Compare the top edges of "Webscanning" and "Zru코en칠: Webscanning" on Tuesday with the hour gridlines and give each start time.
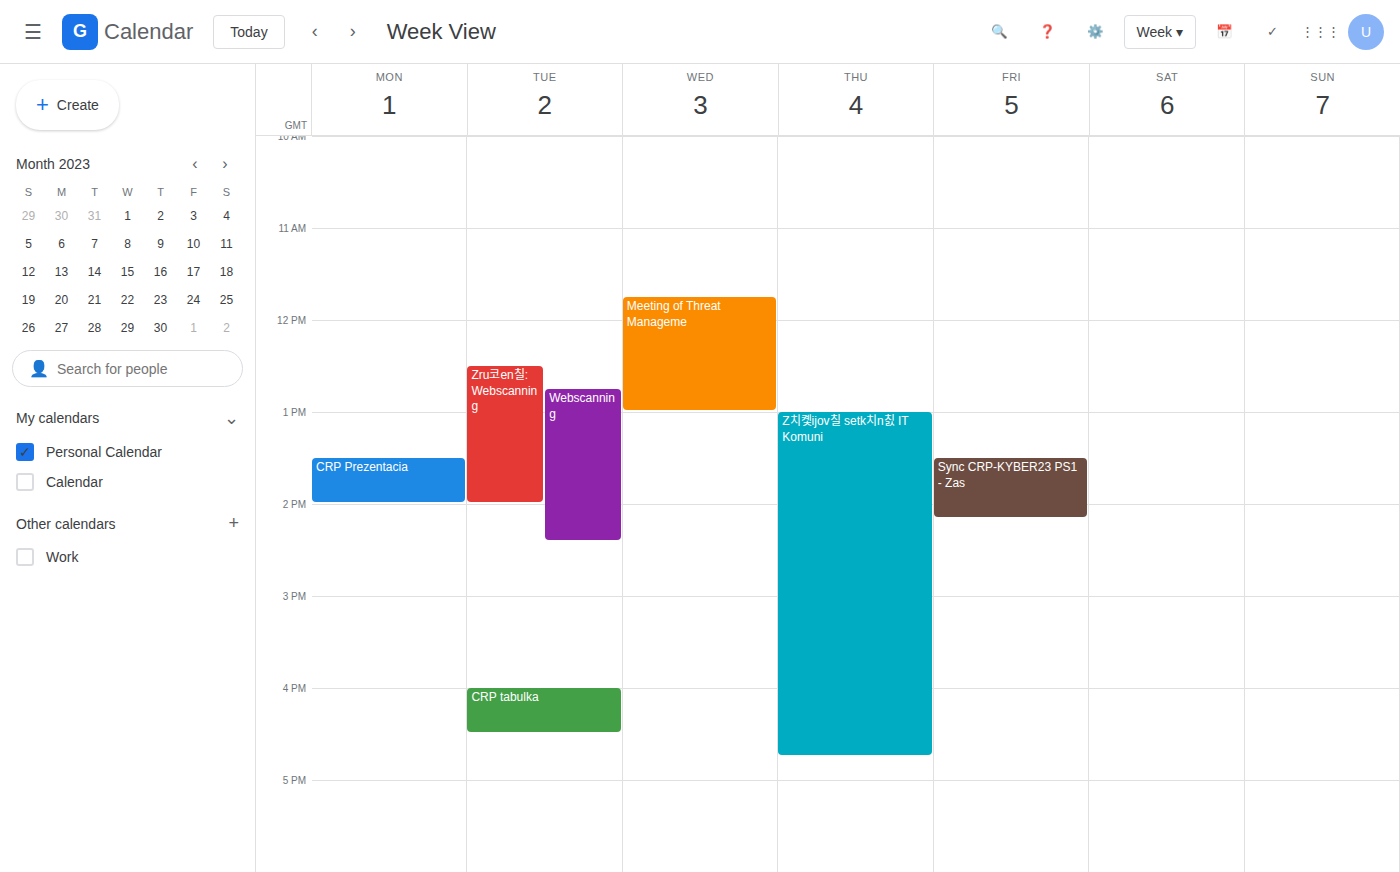
"Webscanning": 12:45 PM, neither: three quarters of the way from the 12 PM line to the 1 PM line. "Zru코en칠: Webscanning": 12:30 PM, halfway between the 12 PM and 1 PM lines.